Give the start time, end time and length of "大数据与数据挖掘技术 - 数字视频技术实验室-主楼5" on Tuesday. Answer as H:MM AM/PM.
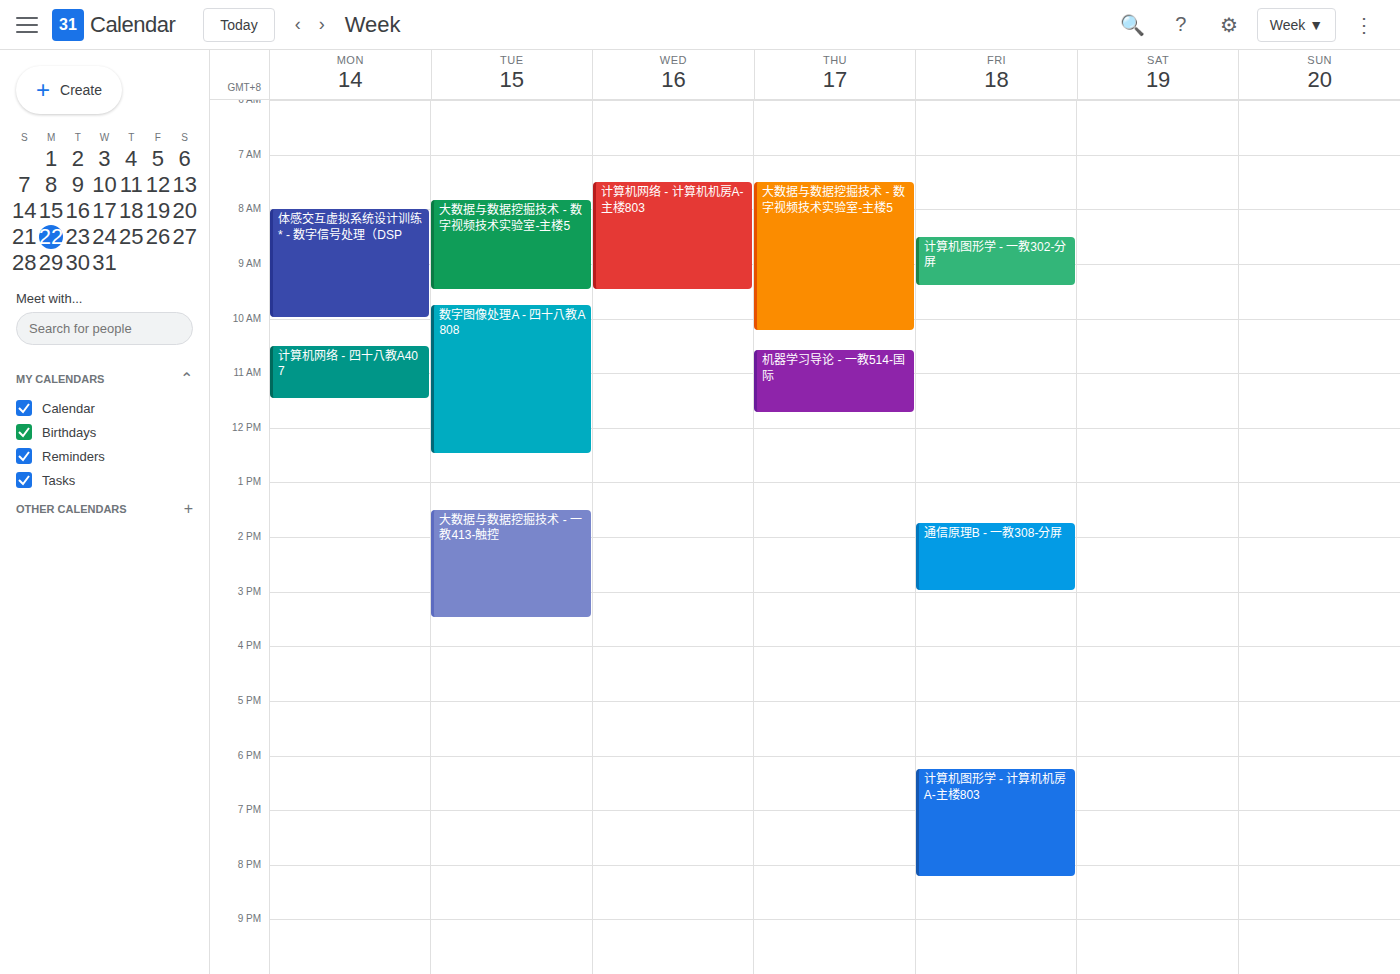
7:50 AM to 9:30 AM, 1 hour 40 minutes